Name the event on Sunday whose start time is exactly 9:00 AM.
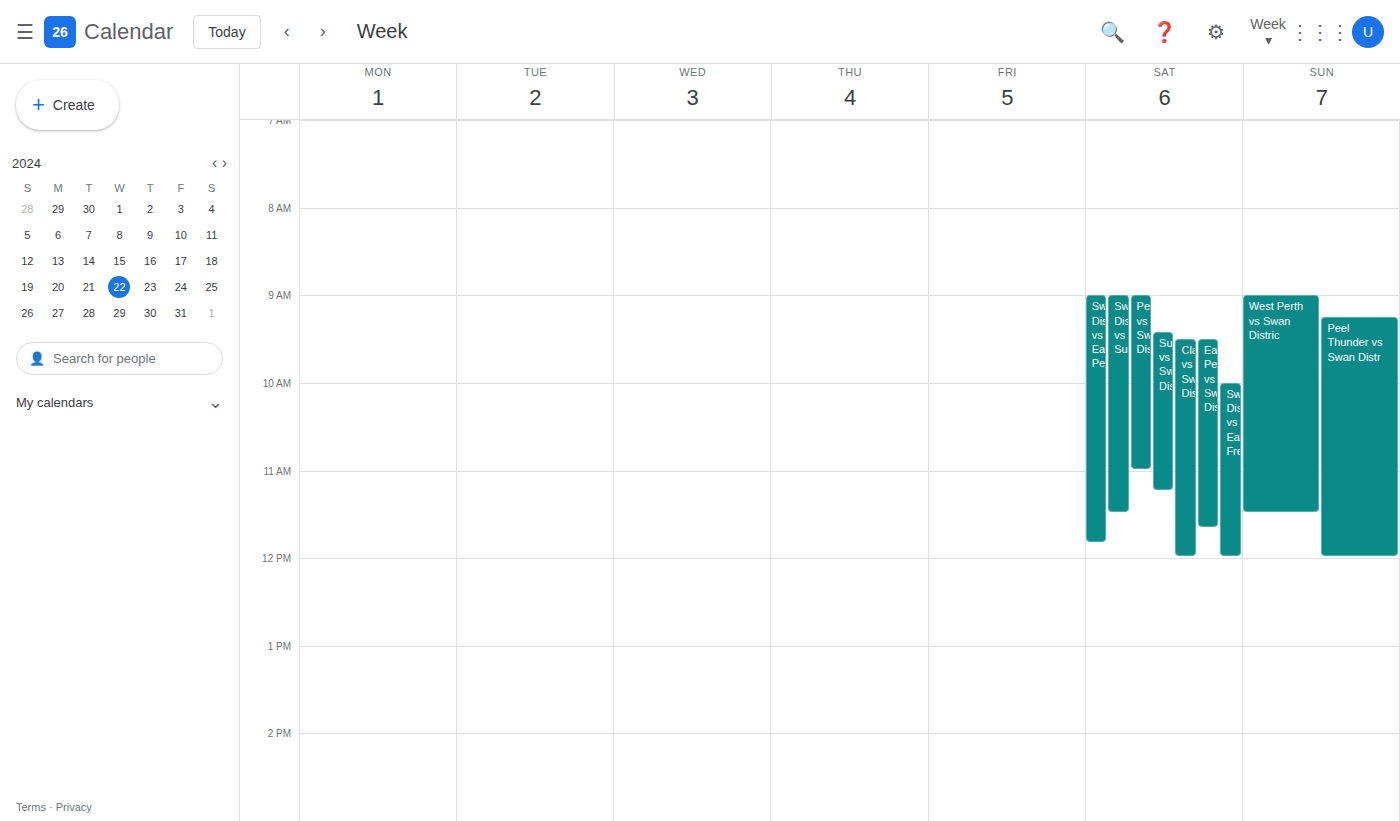
"West Perth vs Swan Distric"